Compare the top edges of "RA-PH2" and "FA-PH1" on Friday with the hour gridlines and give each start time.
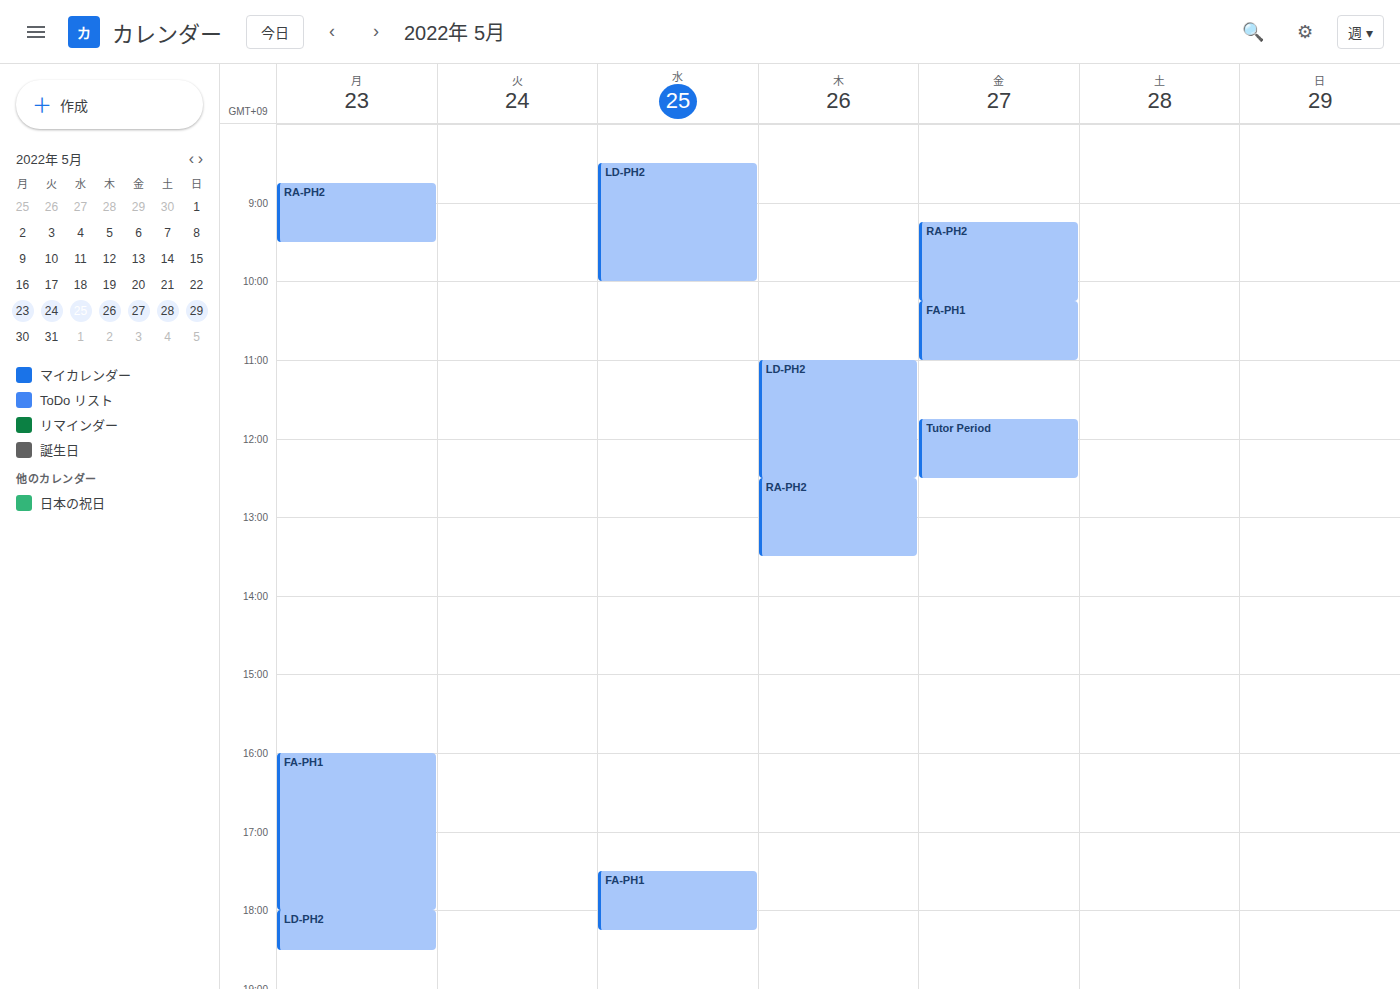
"RA-PH2": 9:15 AM, neither: a quarter of the way from the 9 AM line to the 10 AM line. "FA-PH1": 10:15 AM, neither: a quarter of the way from the 10 AM line to the 11 AM line.